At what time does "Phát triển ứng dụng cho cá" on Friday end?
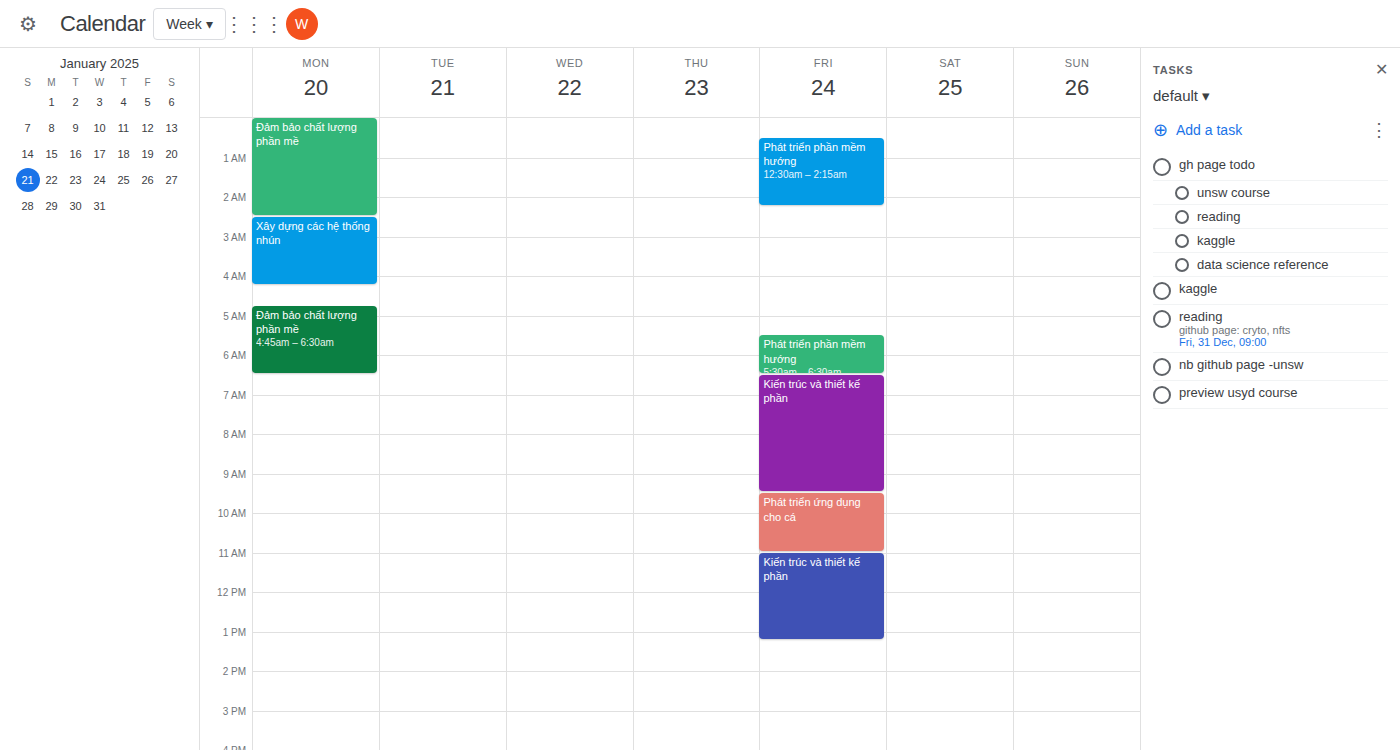
11:00 AM